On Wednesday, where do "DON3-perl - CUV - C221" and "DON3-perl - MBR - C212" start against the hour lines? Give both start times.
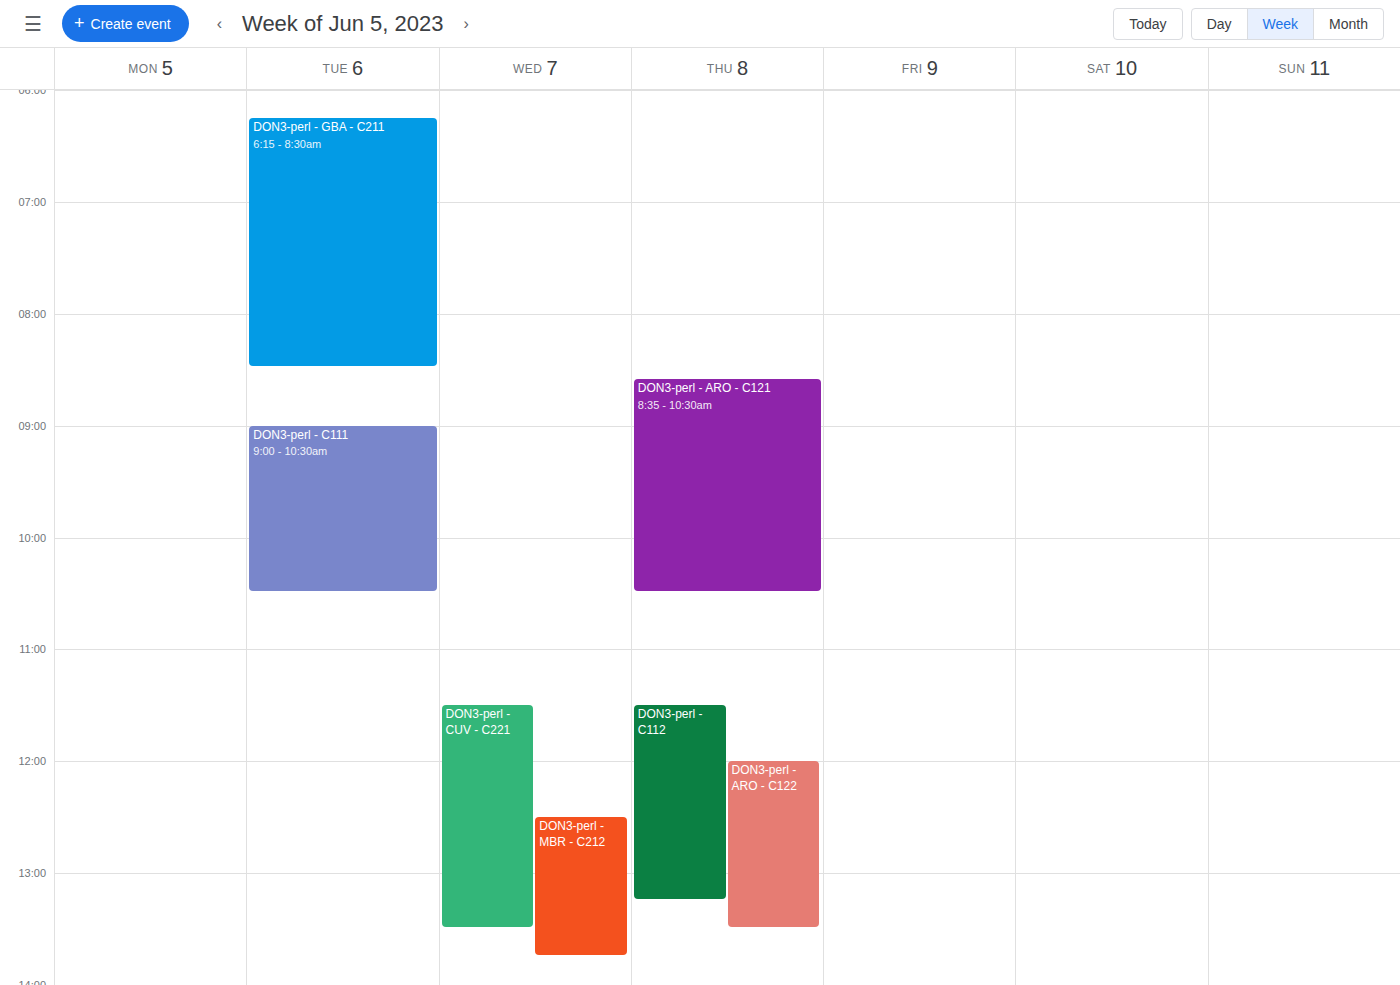
"DON3-perl - CUV - C221": 11:30 AM, halfway between the 11 AM and 12 PM lines. "DON3-perl - MBR - C212": 12:30 PM, halfway between the 12 PM and 1 PM lines.